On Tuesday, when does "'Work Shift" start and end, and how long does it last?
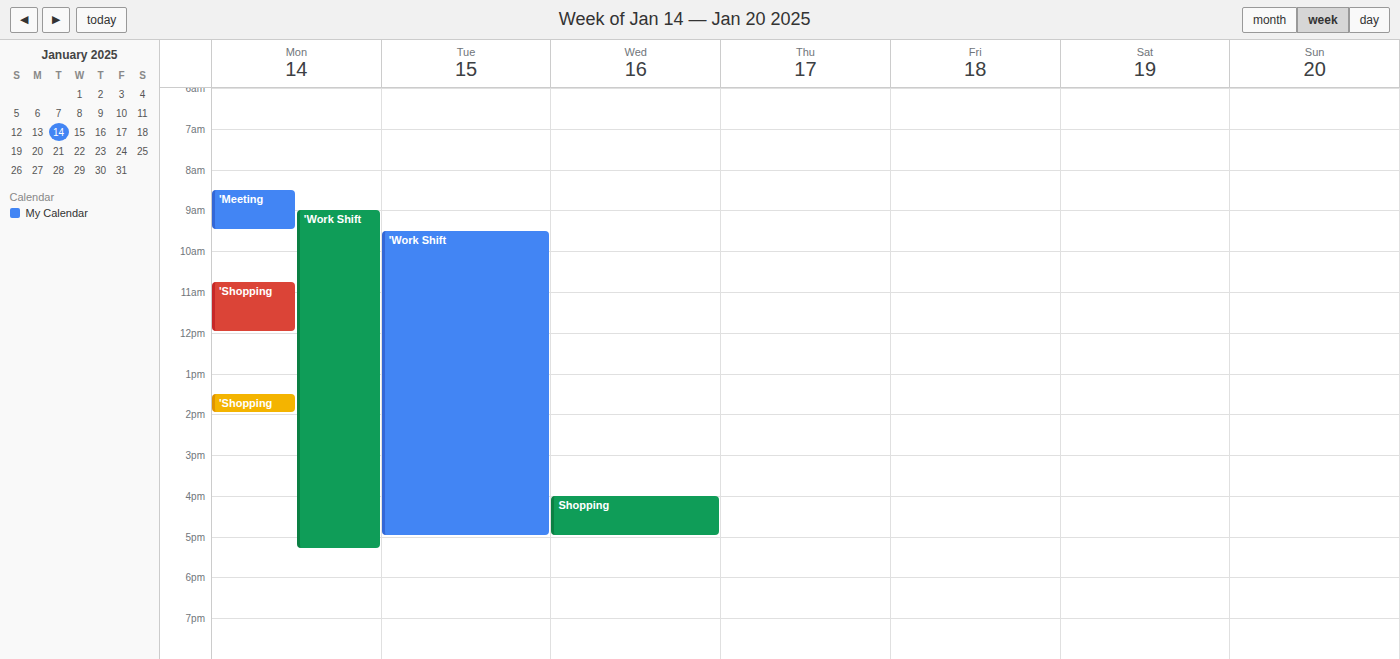
9:30 AM to 5:00 PM, 7 hours 30 minutes